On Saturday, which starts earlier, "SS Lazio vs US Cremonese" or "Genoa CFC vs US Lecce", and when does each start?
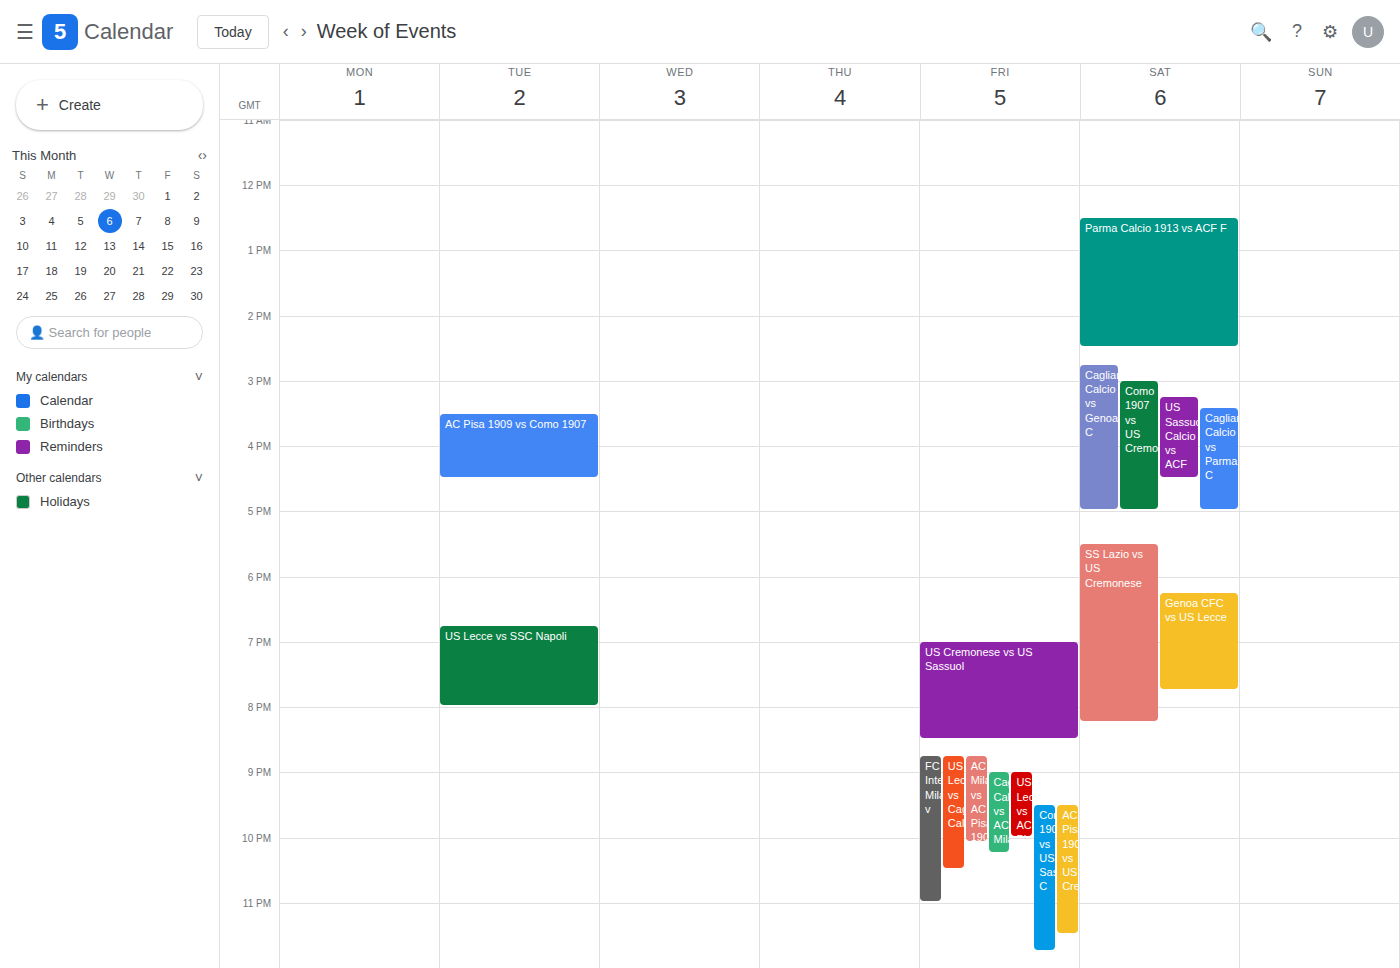
"SS Lazio vs US Cremonese" 5:30 PM; "Genoa CFC vs US Lecce" 6:15 PM.